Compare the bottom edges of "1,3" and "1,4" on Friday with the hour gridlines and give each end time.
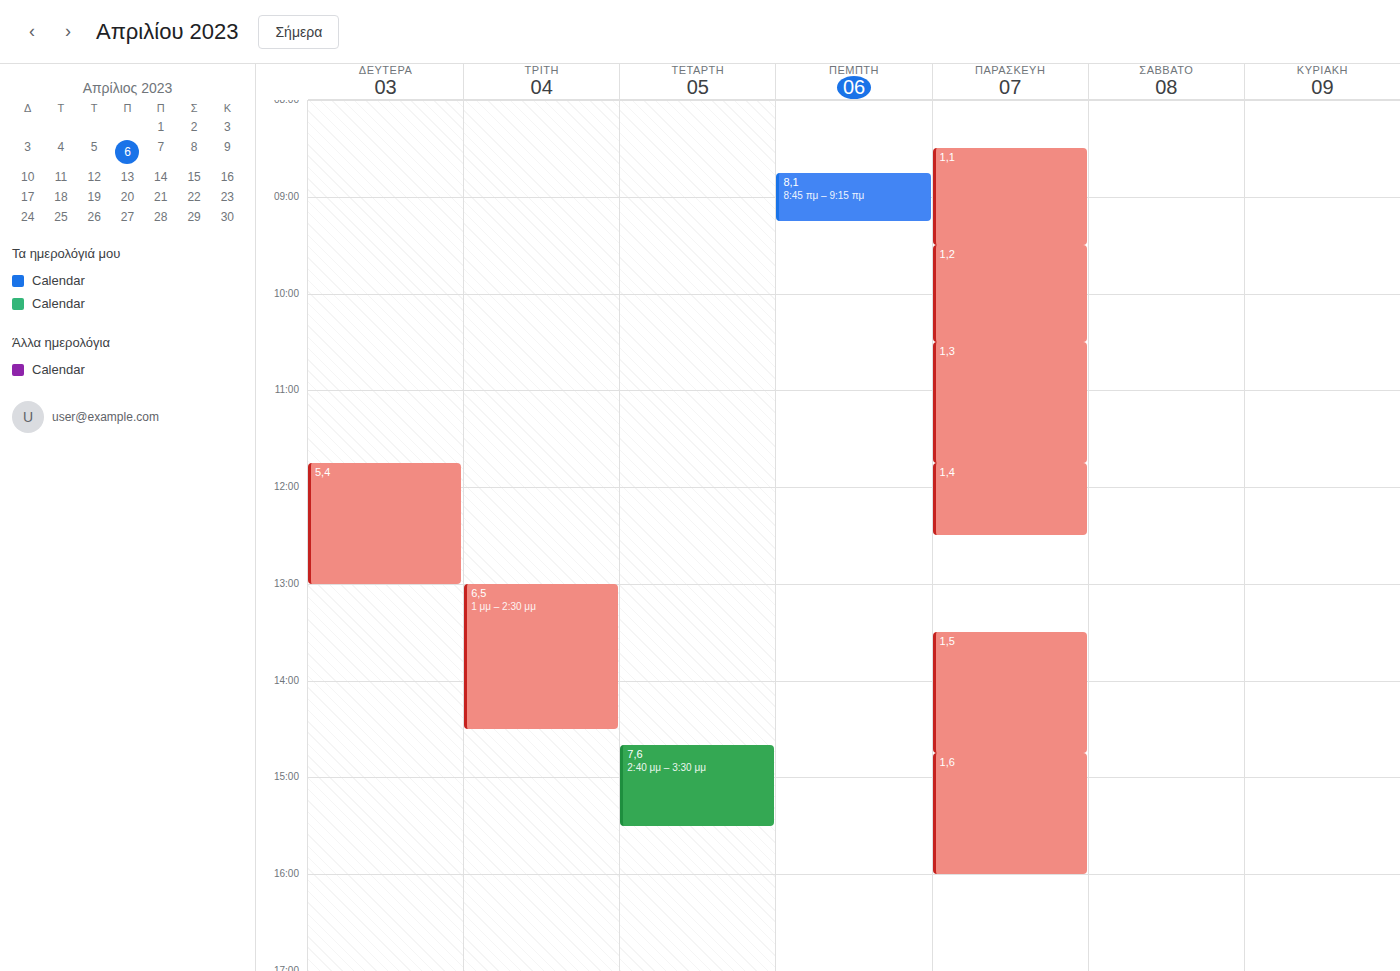
"1,3": 11:45 AM, neither: three quarters of the way from the 11 AM line to the 12 PM line. "1,4": 12:30 PM, halfway between the 12 PM and 1 PM lines.